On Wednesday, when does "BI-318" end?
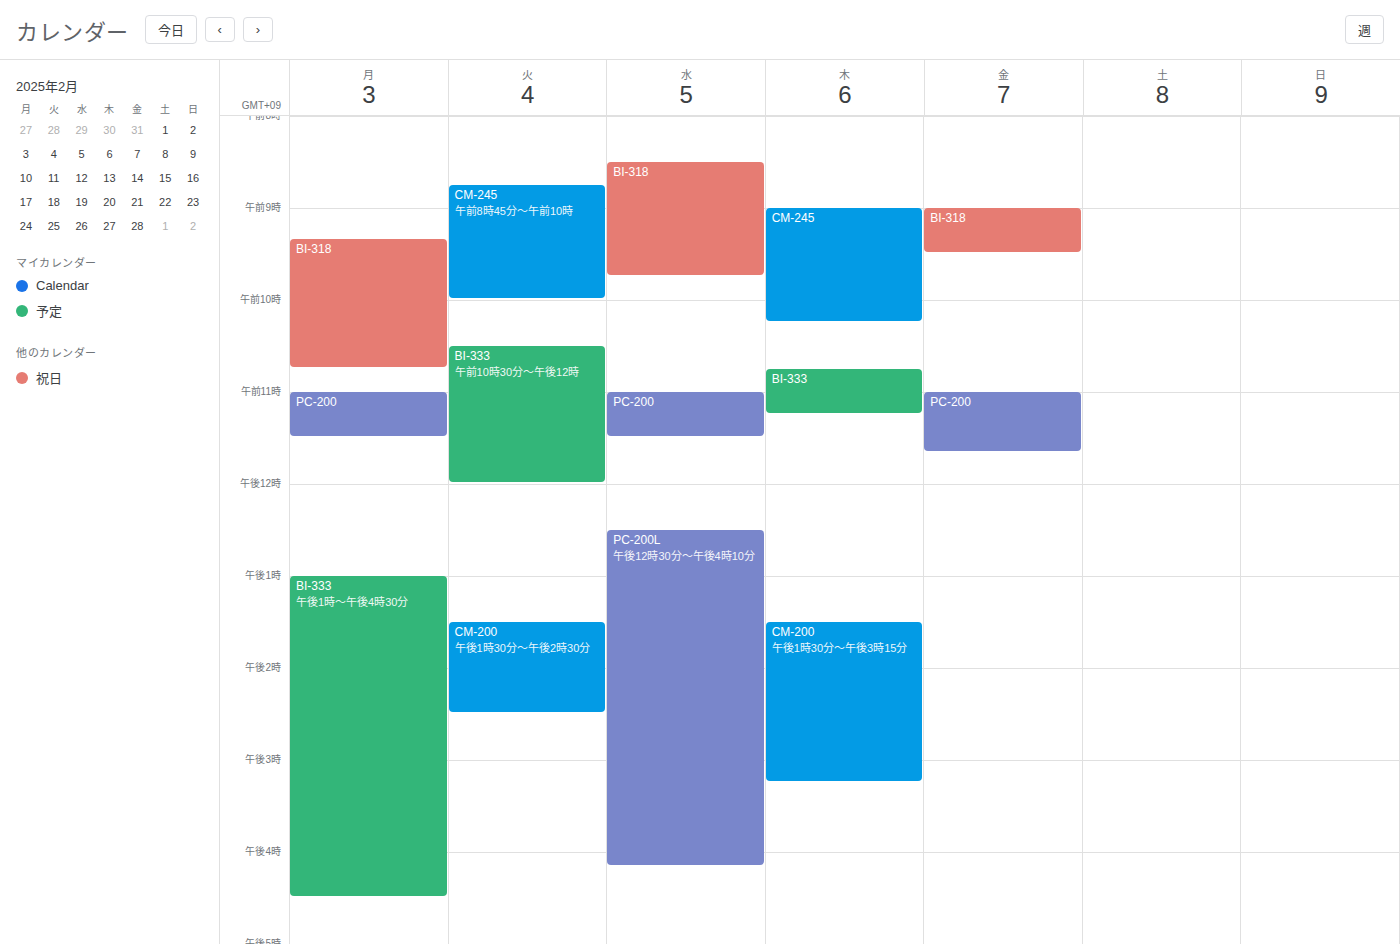
9:45 AM